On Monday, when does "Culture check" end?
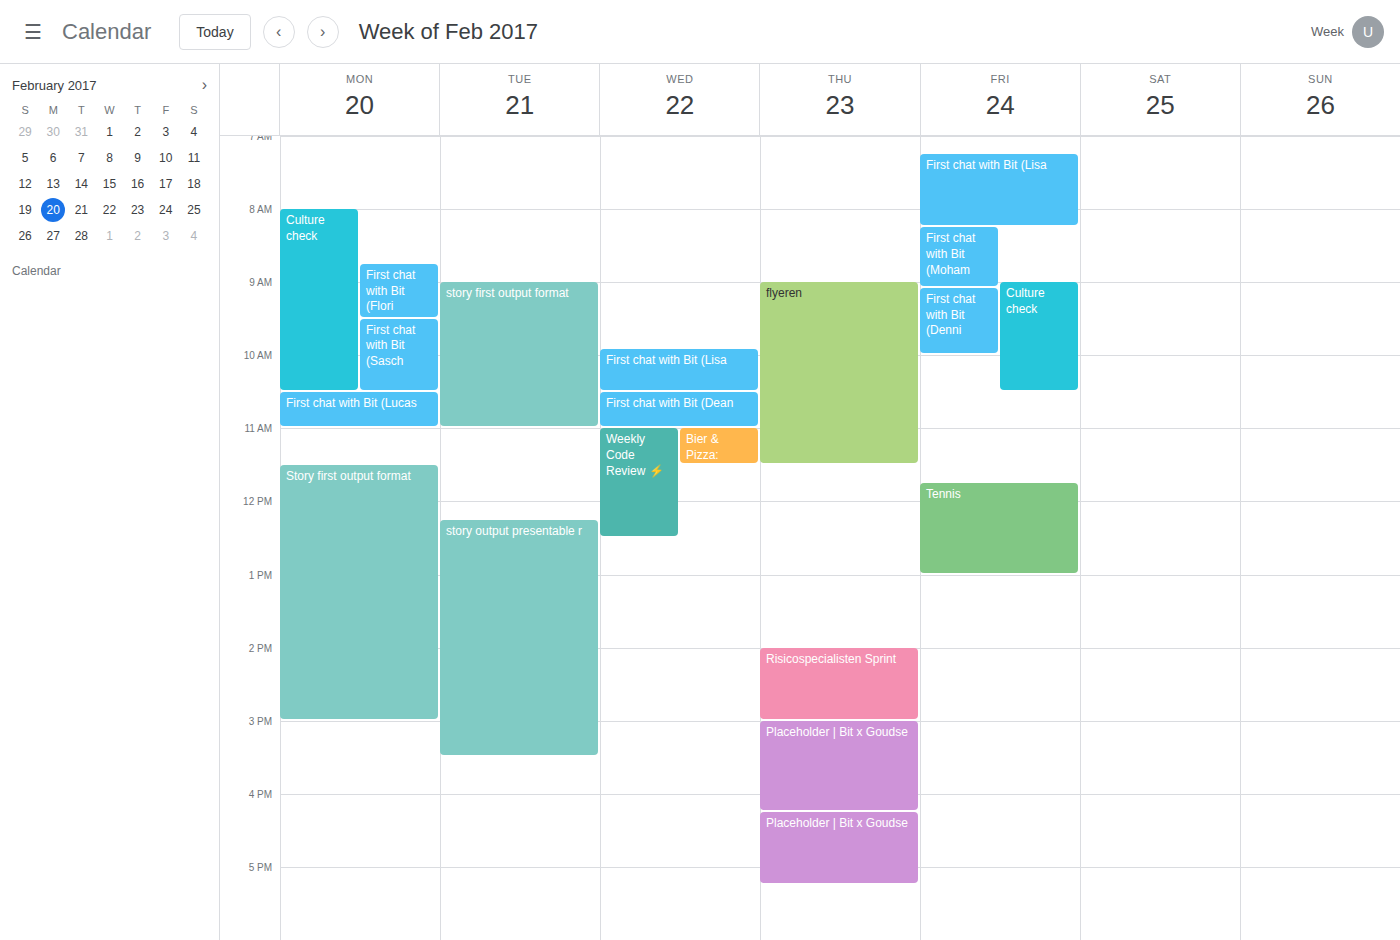
10:30 AM